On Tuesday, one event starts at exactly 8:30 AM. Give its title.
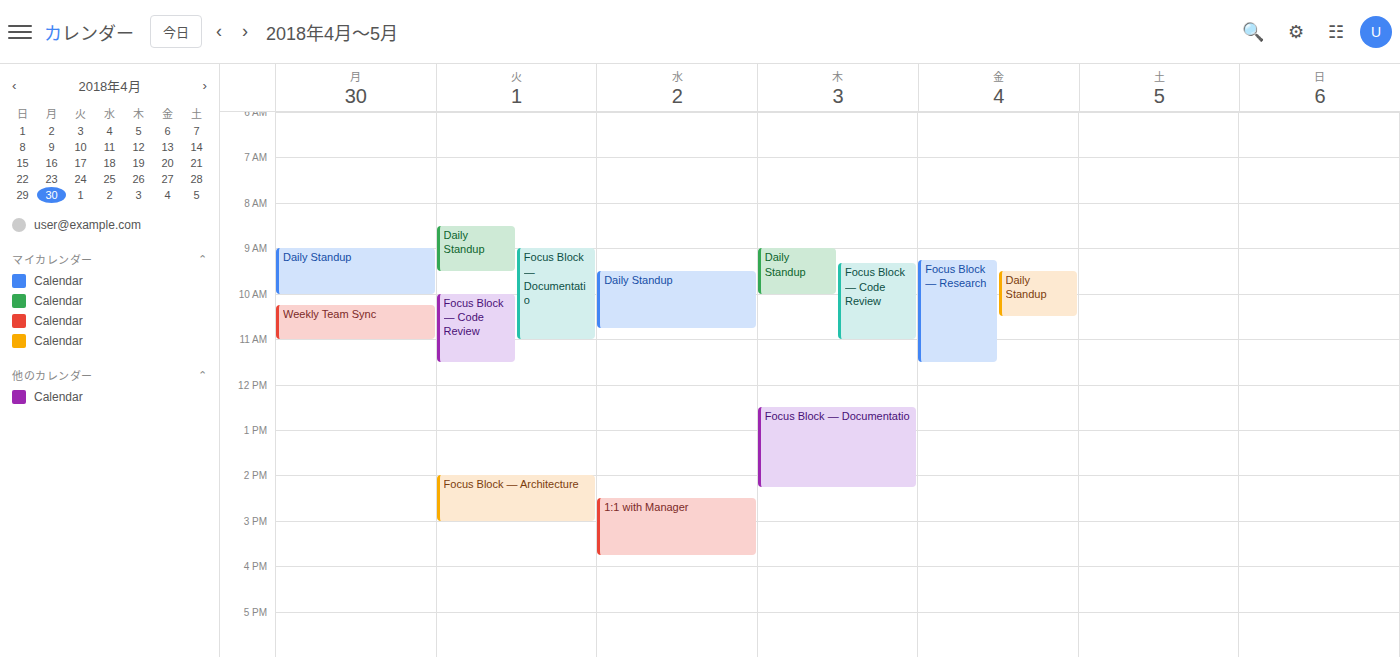
"Daily Standup"